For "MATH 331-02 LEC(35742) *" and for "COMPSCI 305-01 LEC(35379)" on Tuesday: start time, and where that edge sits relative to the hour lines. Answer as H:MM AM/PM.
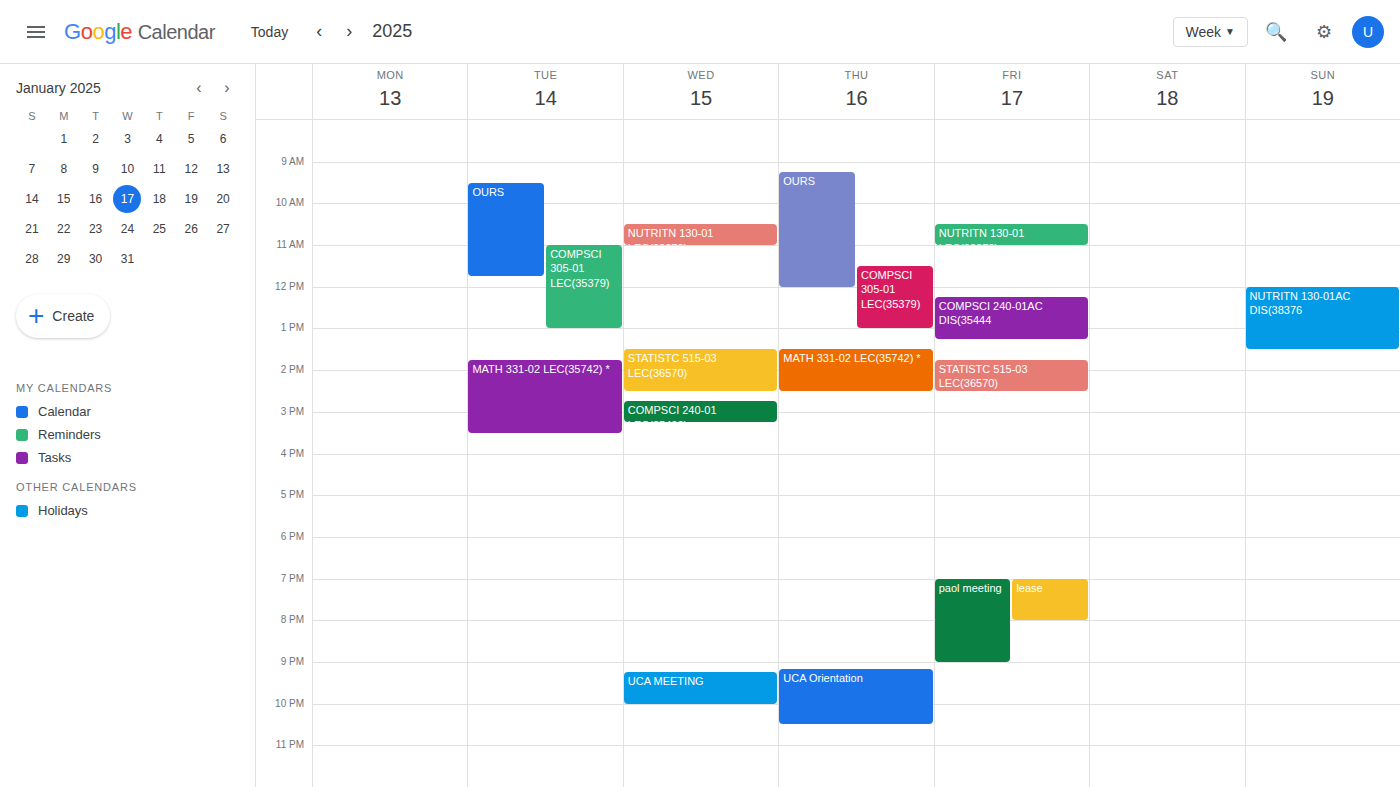
"MATH 331-02 LEC(35742) *": 1:45 PM, neither: three quarters of the way from the 1 PM line to the 2 PM line. "COMPSCI 305-01 LEC(35379)": 11:00 AM, exactly on the 11 AM line.